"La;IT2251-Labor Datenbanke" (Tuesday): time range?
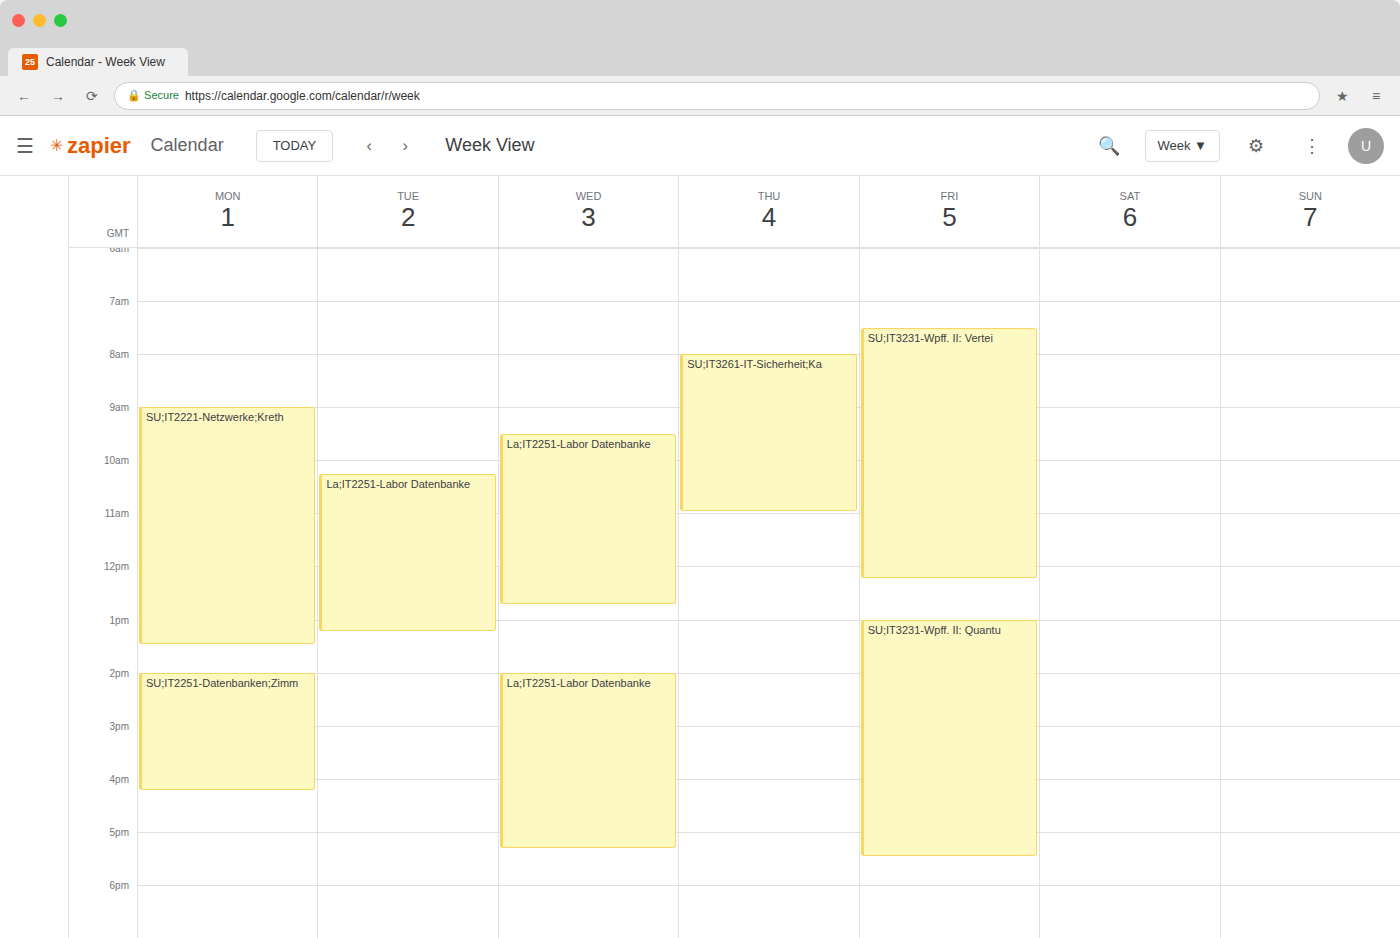
10:15 AM to 1:15 PM